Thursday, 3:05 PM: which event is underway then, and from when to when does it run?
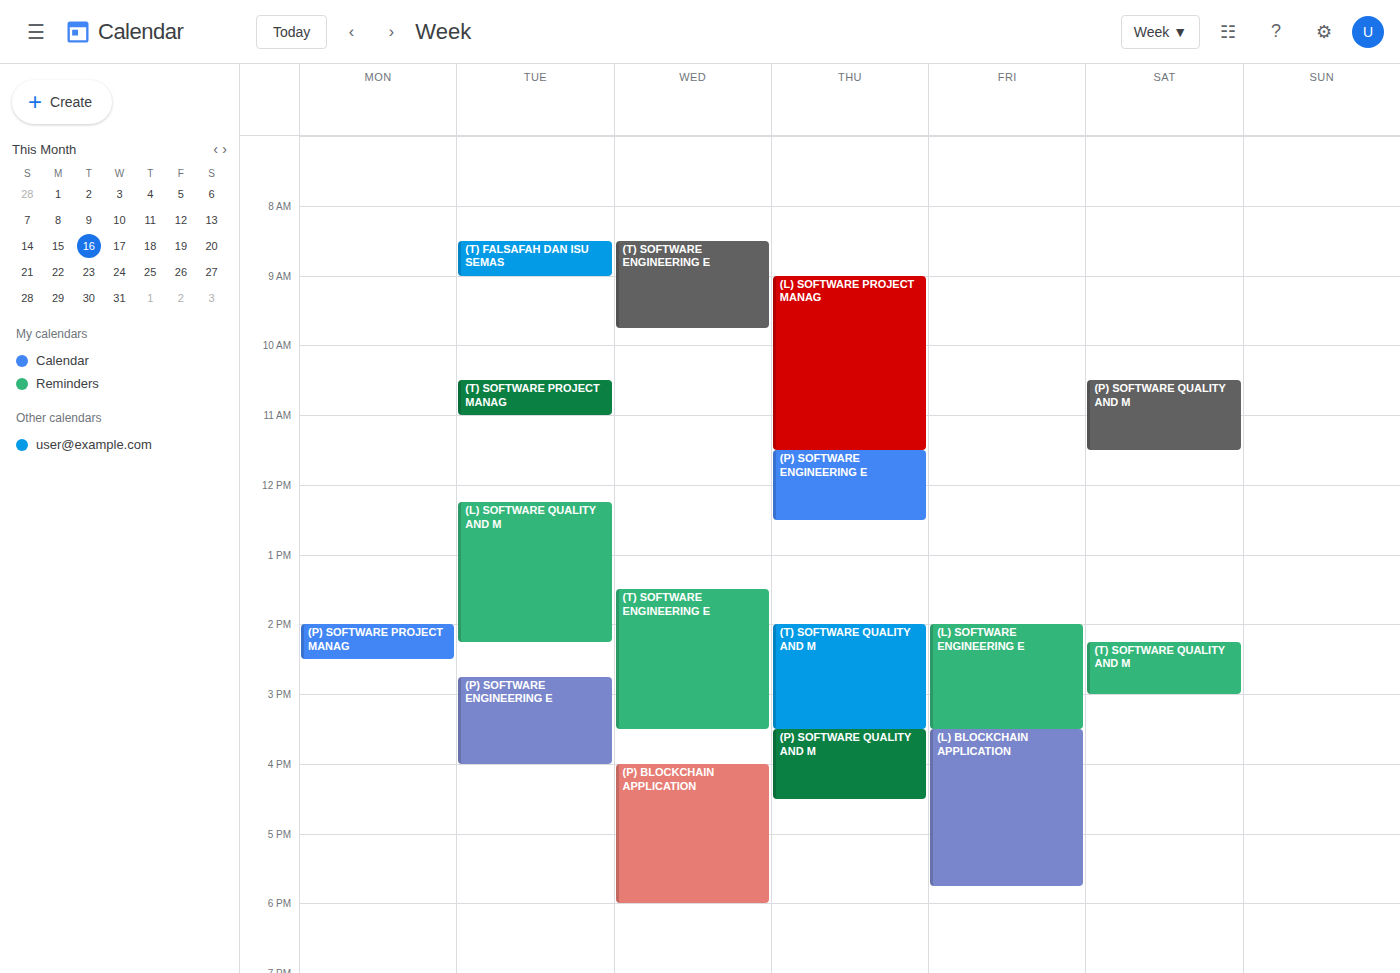
"(T) SOFTWARE QUALITY AND M", 2:00 PM to 3:30 PM